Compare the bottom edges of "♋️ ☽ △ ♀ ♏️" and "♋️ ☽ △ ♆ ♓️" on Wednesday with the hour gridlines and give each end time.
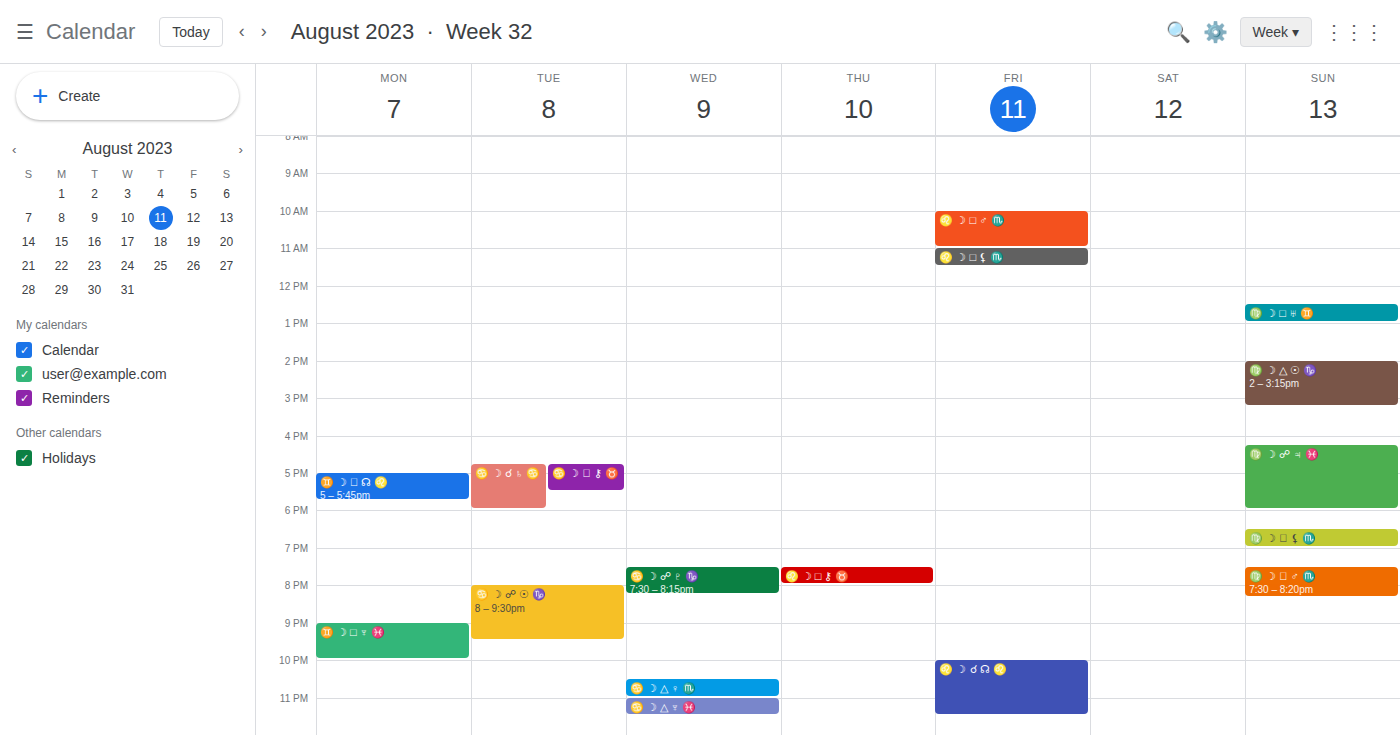
"♋️ ☽ △ ♀ ♏️": 11:00 PM, exactly on the 11 PM line. "♋️ ☽ △ ♆ ♓️": 11:30 PM, halfway between the 11 PM and 12 AM lines.